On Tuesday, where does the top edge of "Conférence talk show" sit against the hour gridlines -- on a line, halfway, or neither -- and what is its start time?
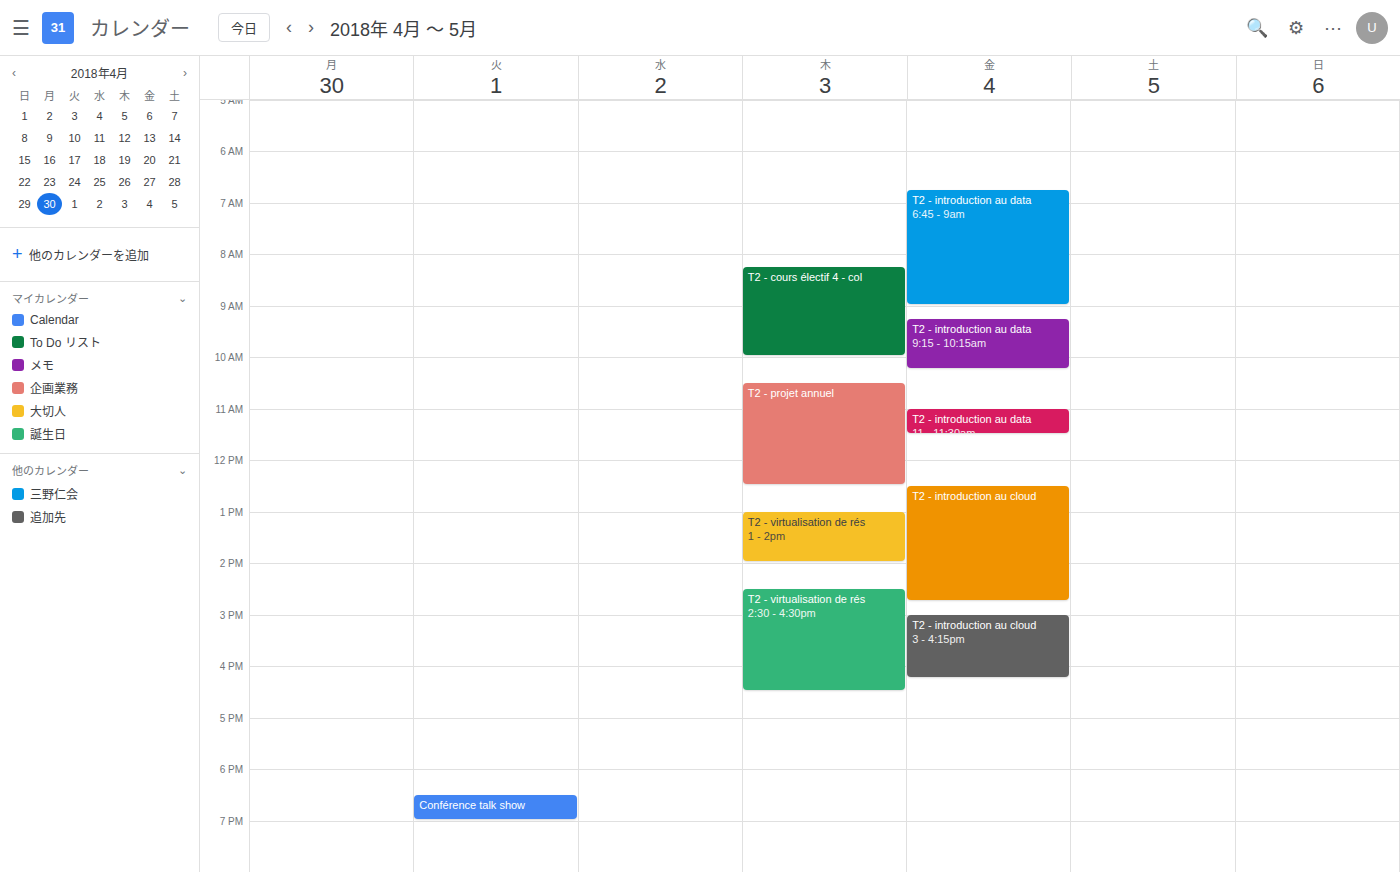
6:30 PM -- halfway between the 6 PM and 7 PM lines.